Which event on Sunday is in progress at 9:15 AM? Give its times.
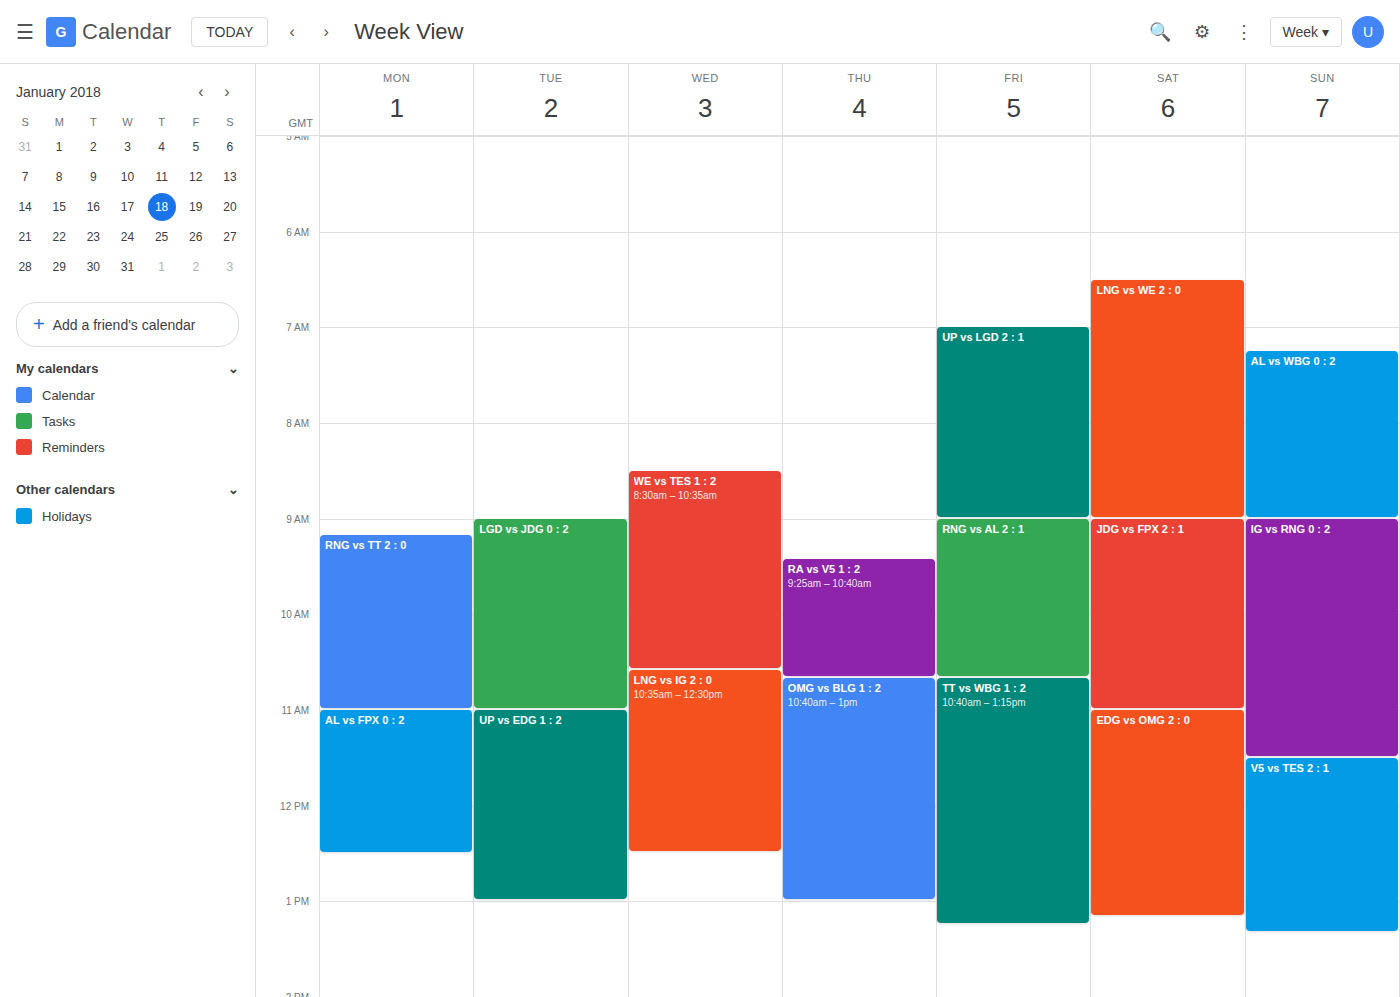
"IG vs RNG 0 : 2", 9:00 AM to 11:30 AM